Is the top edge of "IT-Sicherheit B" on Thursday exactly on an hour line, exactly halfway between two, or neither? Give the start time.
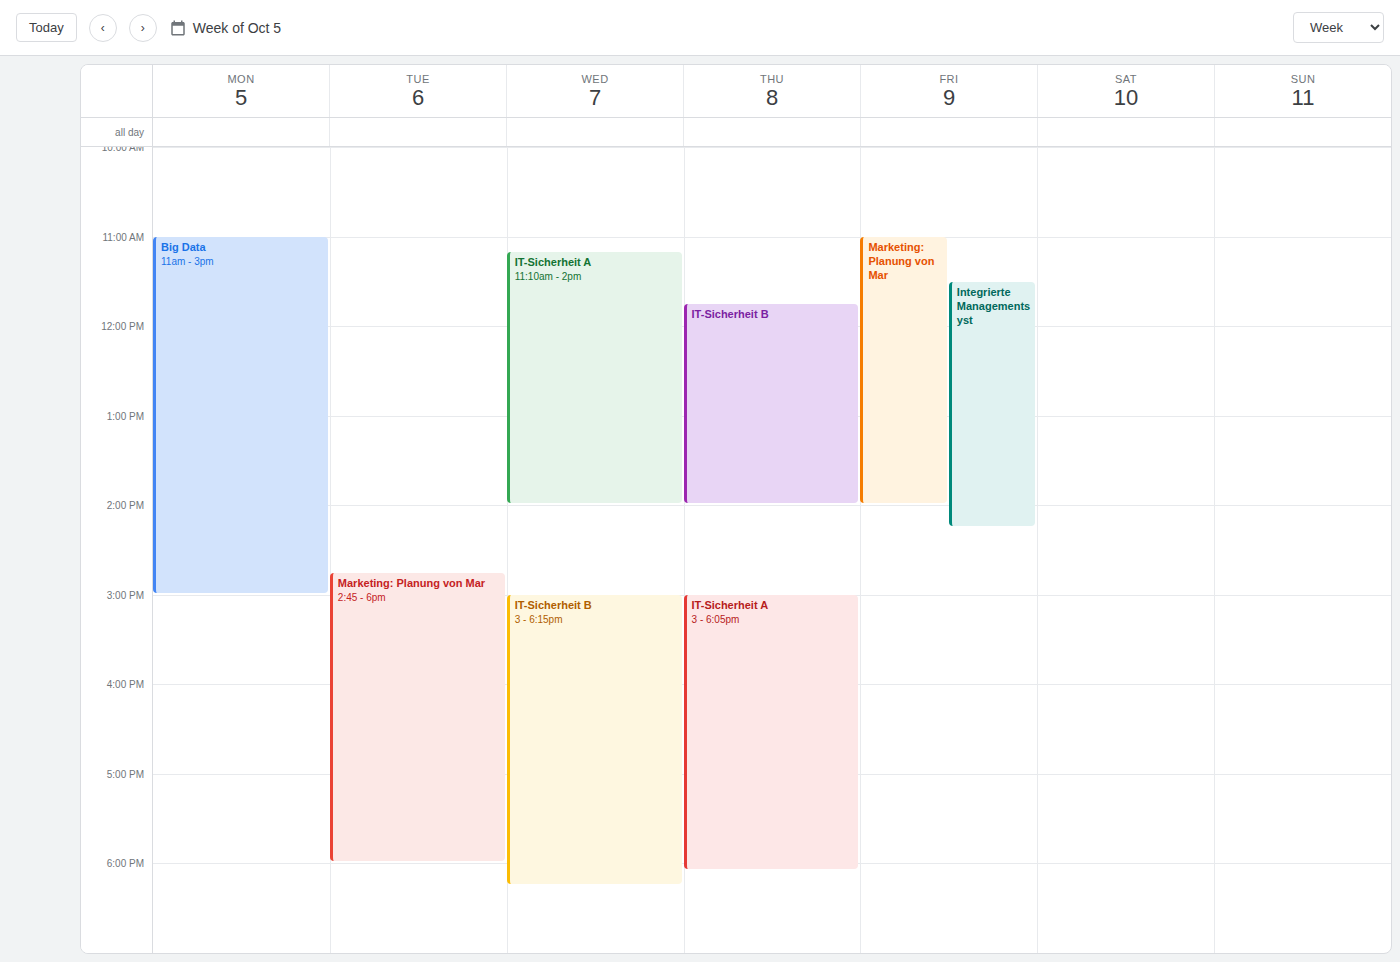
11:45 AM -- neither: three quarters of the way from the 11 AM line to the 12 PM line.